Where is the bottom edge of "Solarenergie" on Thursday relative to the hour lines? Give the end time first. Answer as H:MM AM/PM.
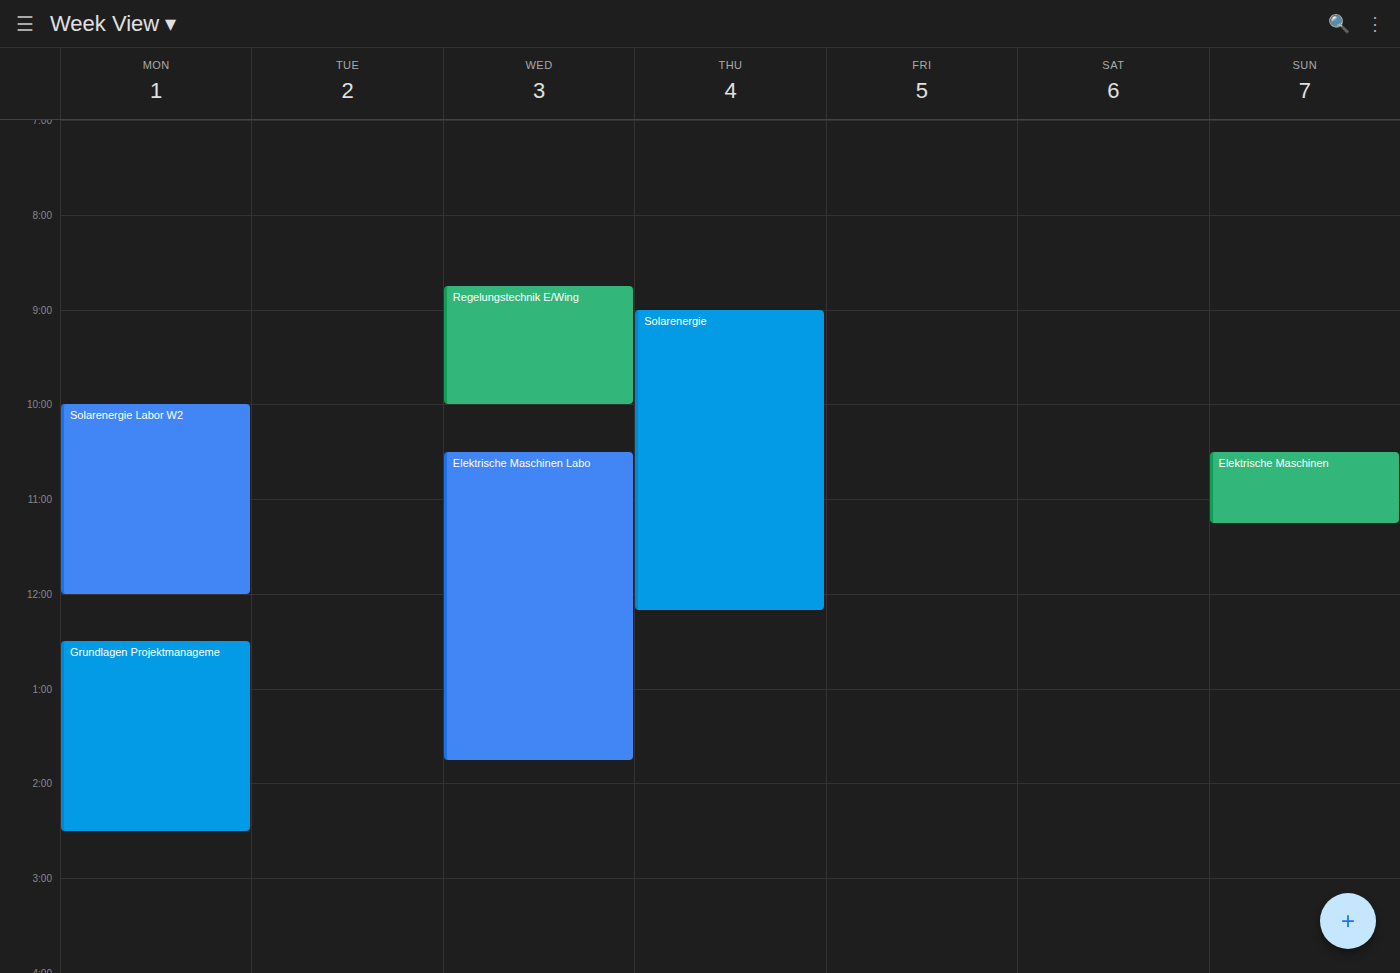
12:10 PM -- neither: 10 minutes below the 12 PM line and 50 minutes above the 1 PM line.